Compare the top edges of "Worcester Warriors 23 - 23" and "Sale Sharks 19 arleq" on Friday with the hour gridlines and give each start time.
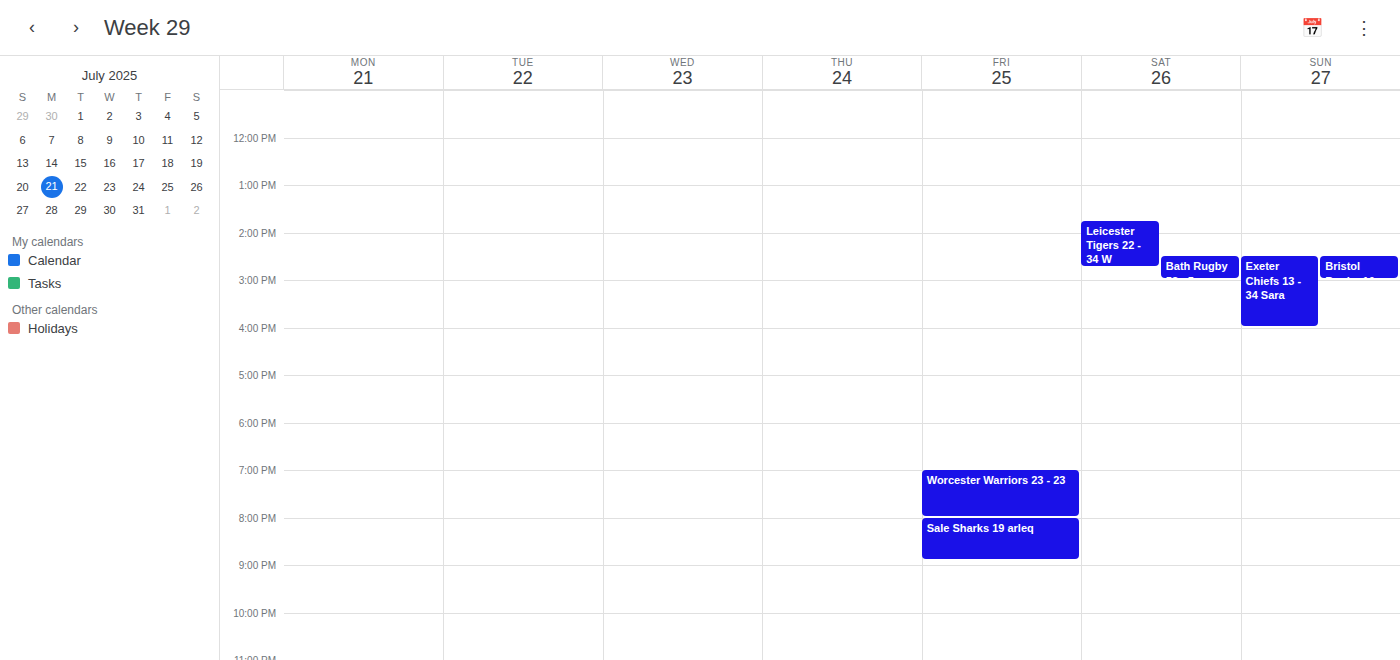
"Worcester Warriors 23 - 23": 19:00, exactly on the 19:00 line. "Sale Sharks 19 arleq": 20:00, exactly on the 20:00 line.